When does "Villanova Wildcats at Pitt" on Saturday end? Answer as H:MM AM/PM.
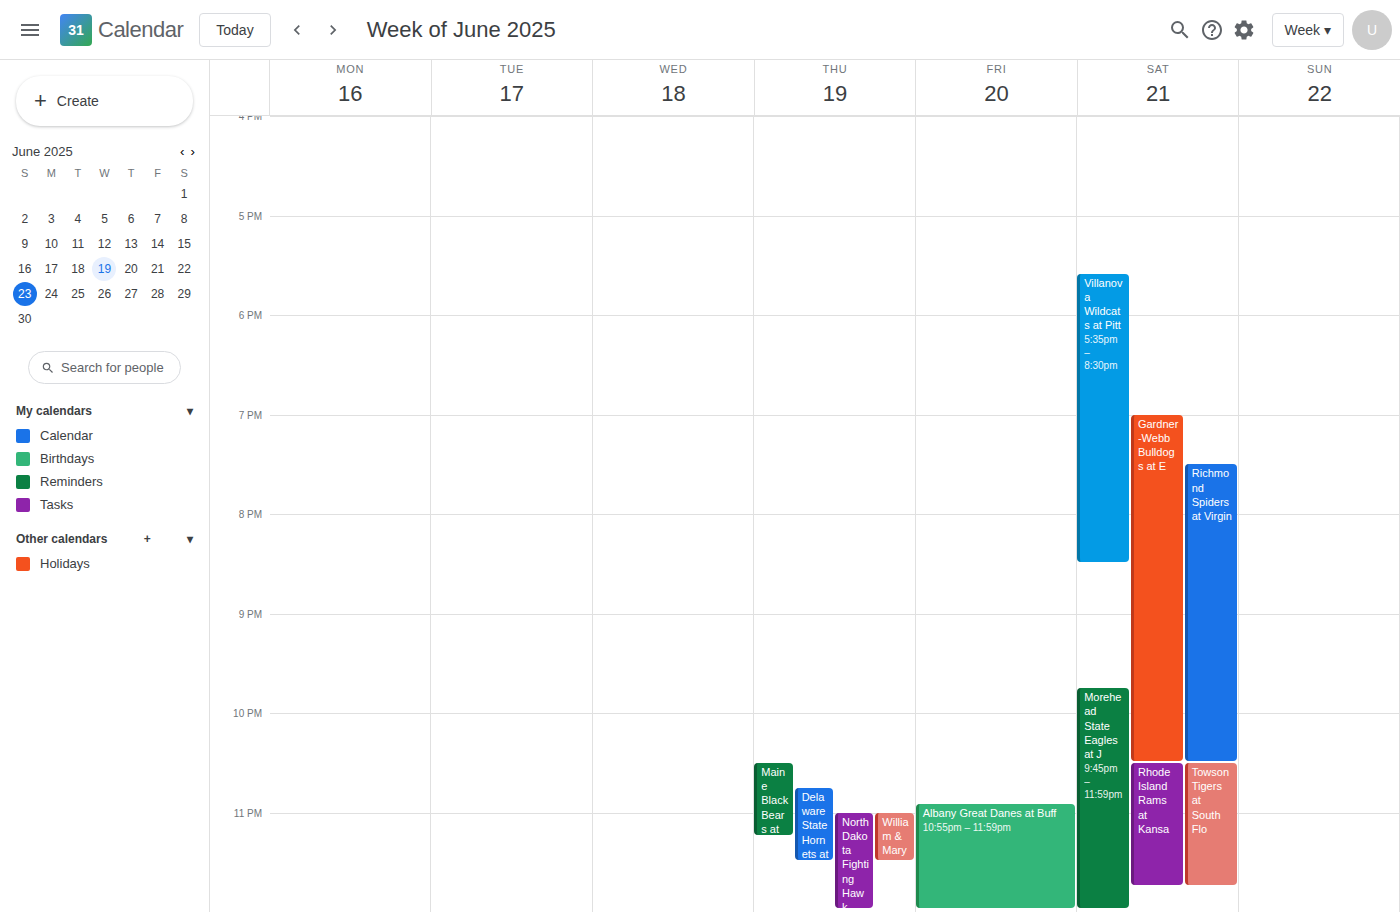
8:30 PM